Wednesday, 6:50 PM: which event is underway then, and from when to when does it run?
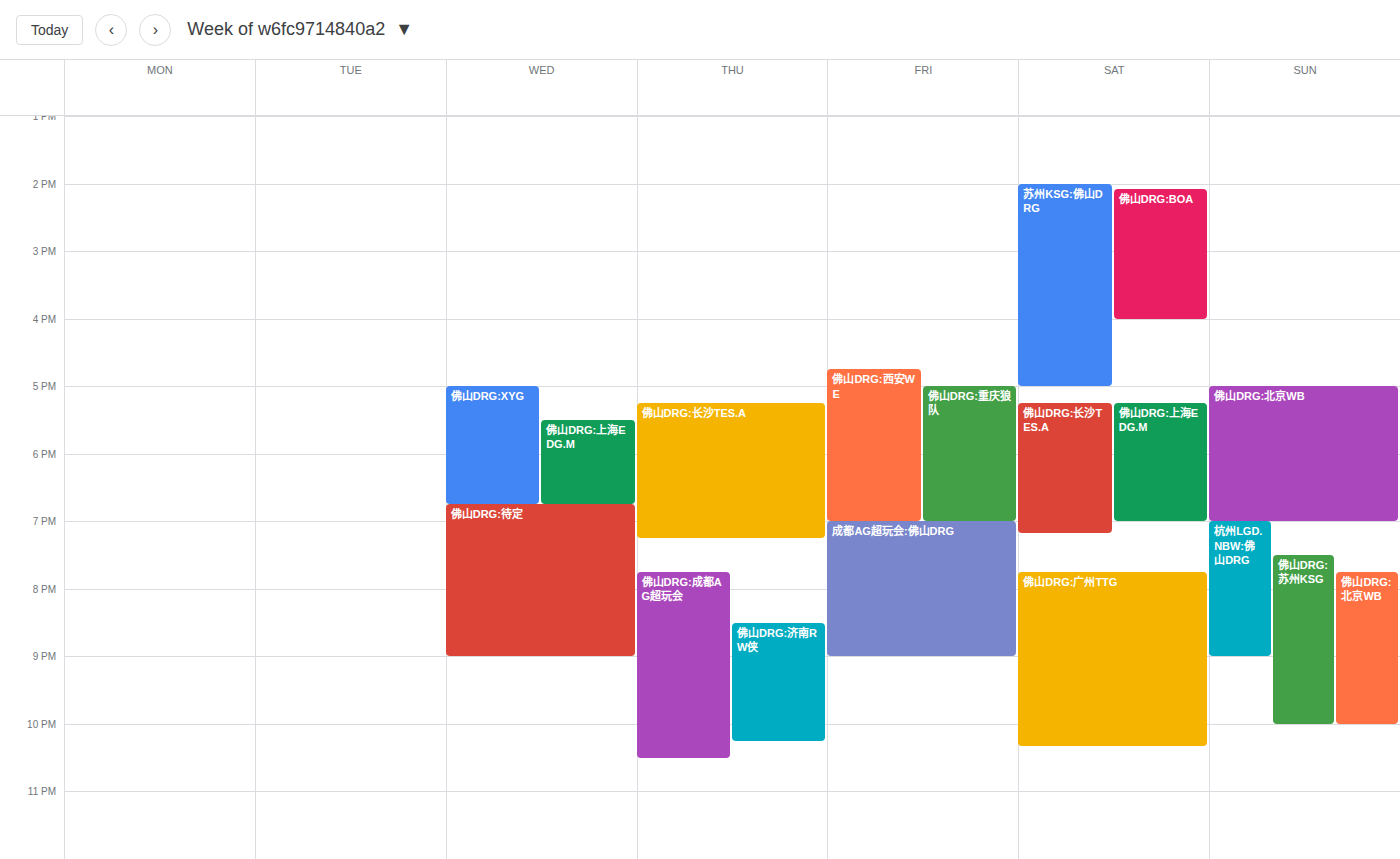
"佛山DRG:待定", 6:45 PM to 9:00 PM